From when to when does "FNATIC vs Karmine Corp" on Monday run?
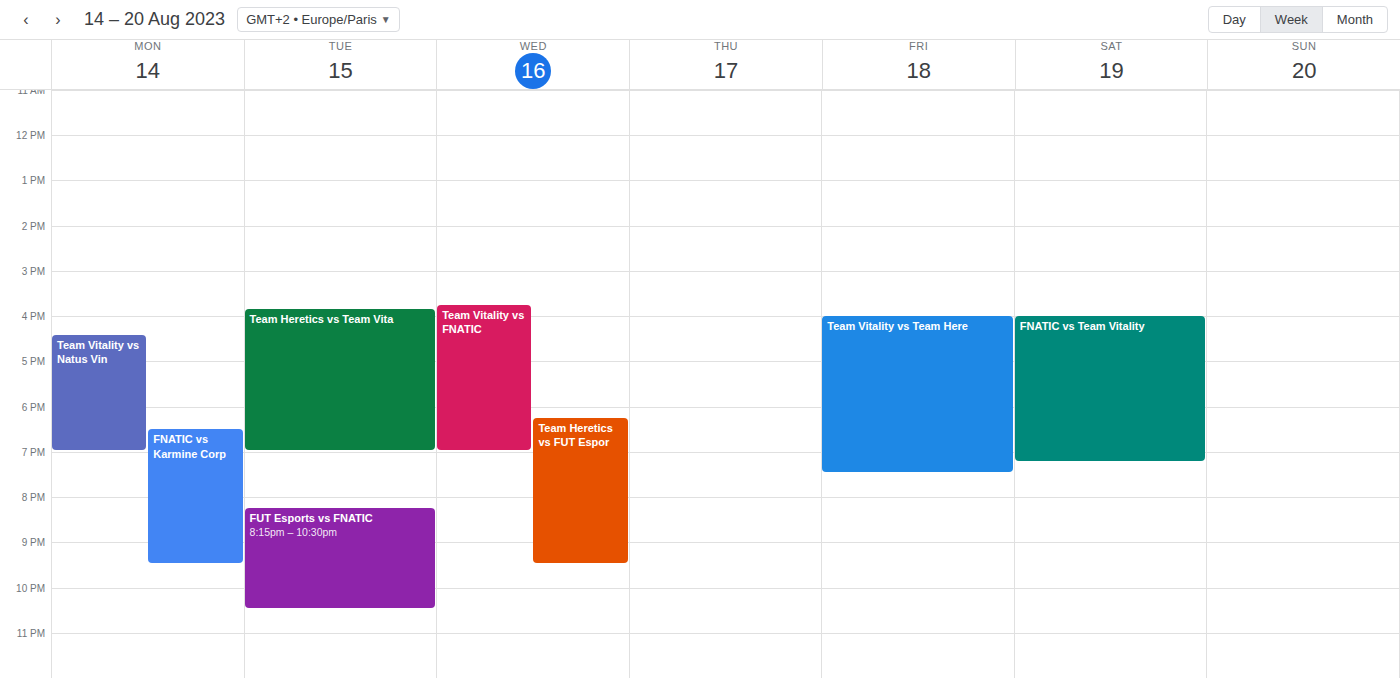
6:30 PM to 9:30 PM